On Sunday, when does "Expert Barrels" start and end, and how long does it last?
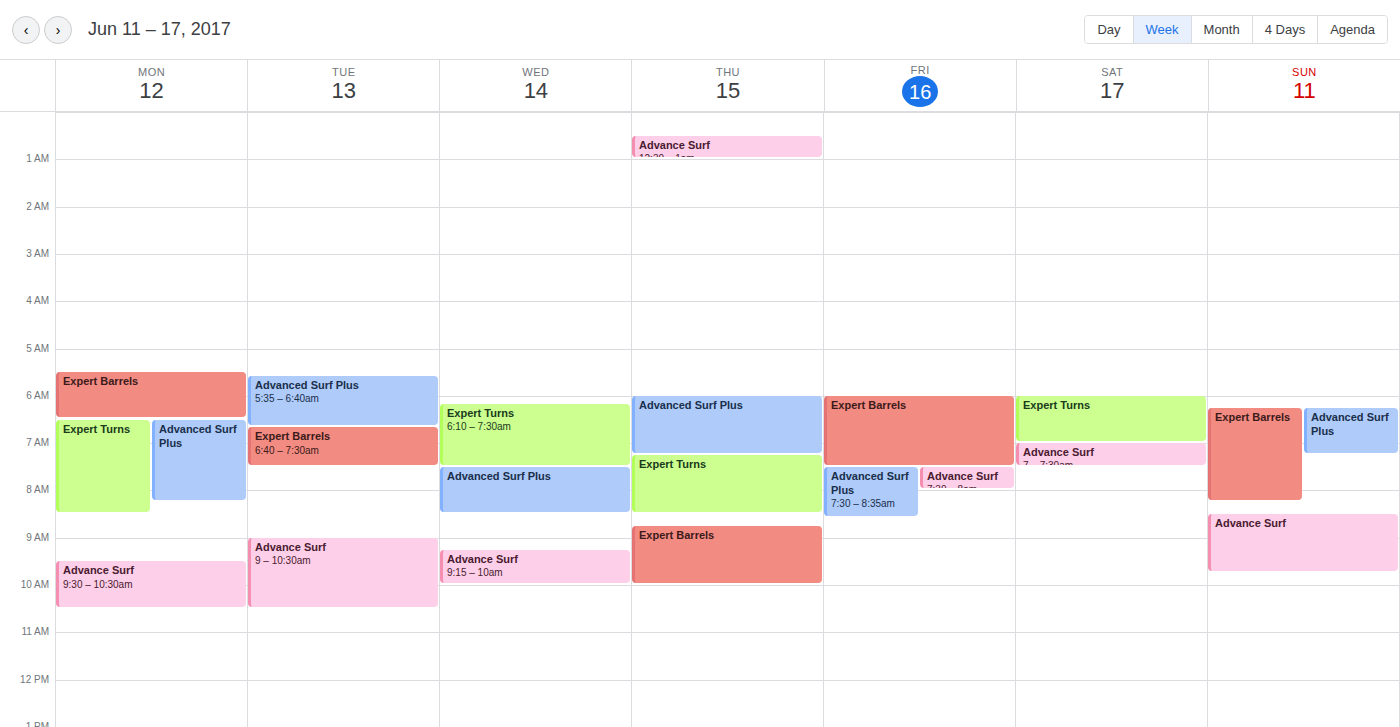
6:15 AM to 8:15 AM, 2 hours